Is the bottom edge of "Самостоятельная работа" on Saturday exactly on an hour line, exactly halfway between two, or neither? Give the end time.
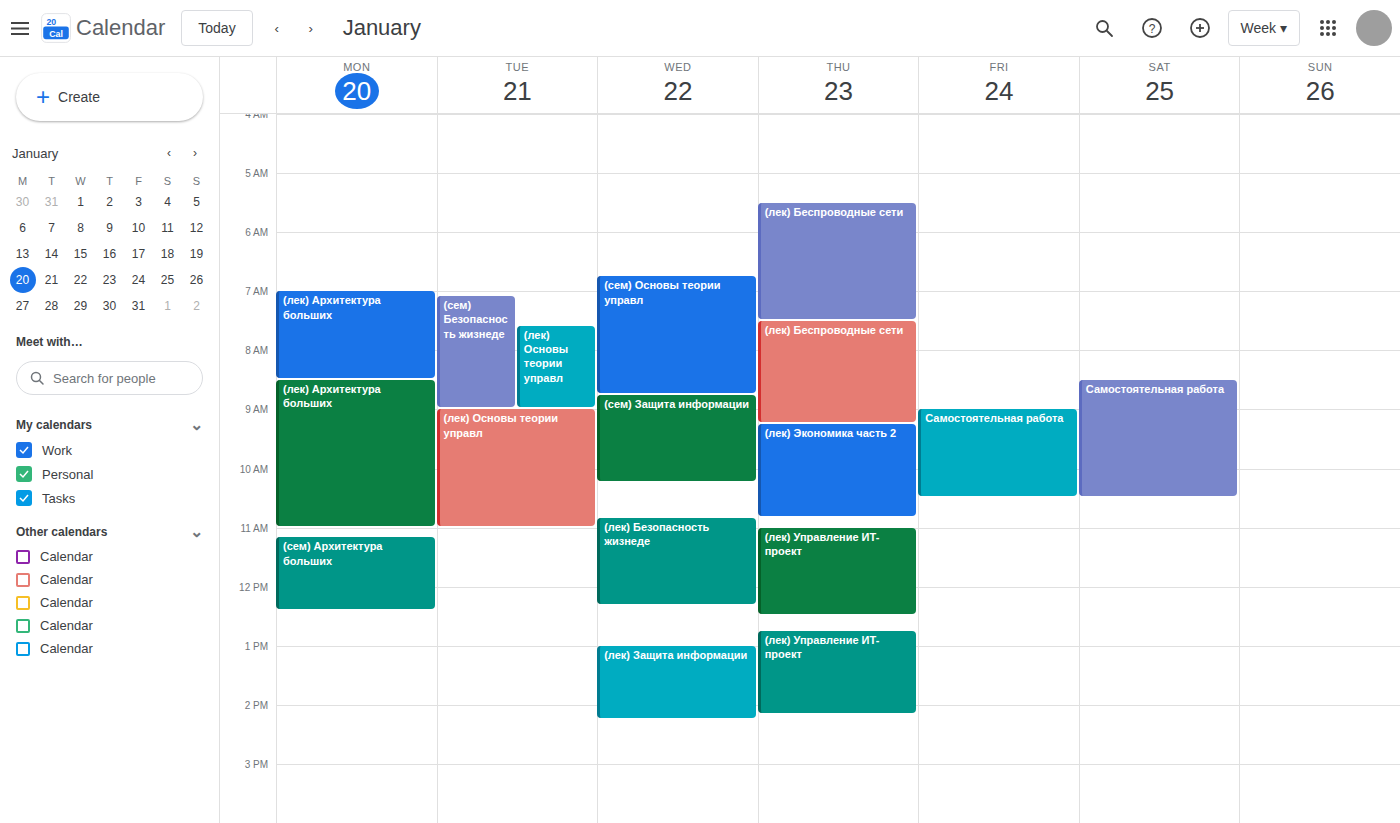
10:30 AM -- halfway between the 10 AM and 11 AM lines.